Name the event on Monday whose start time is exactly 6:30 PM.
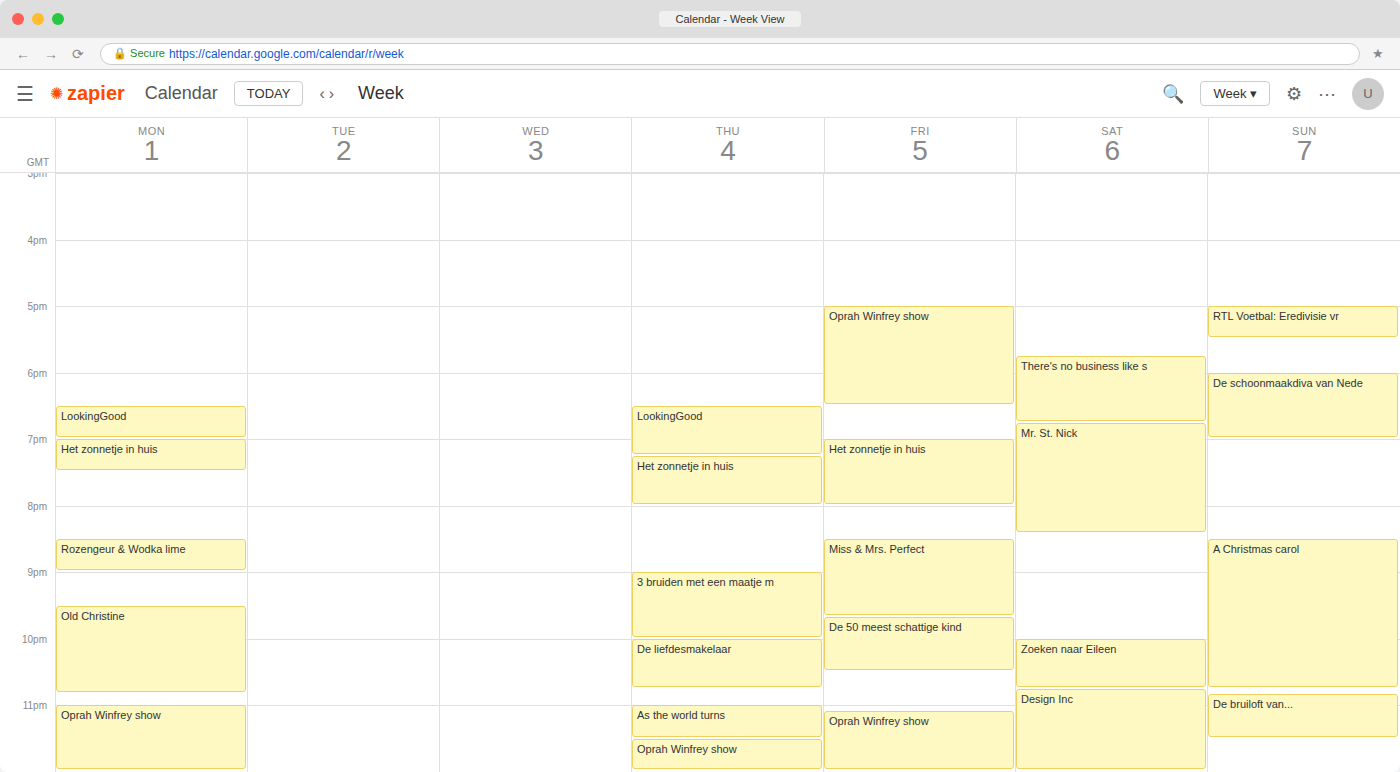
"LookingGood"